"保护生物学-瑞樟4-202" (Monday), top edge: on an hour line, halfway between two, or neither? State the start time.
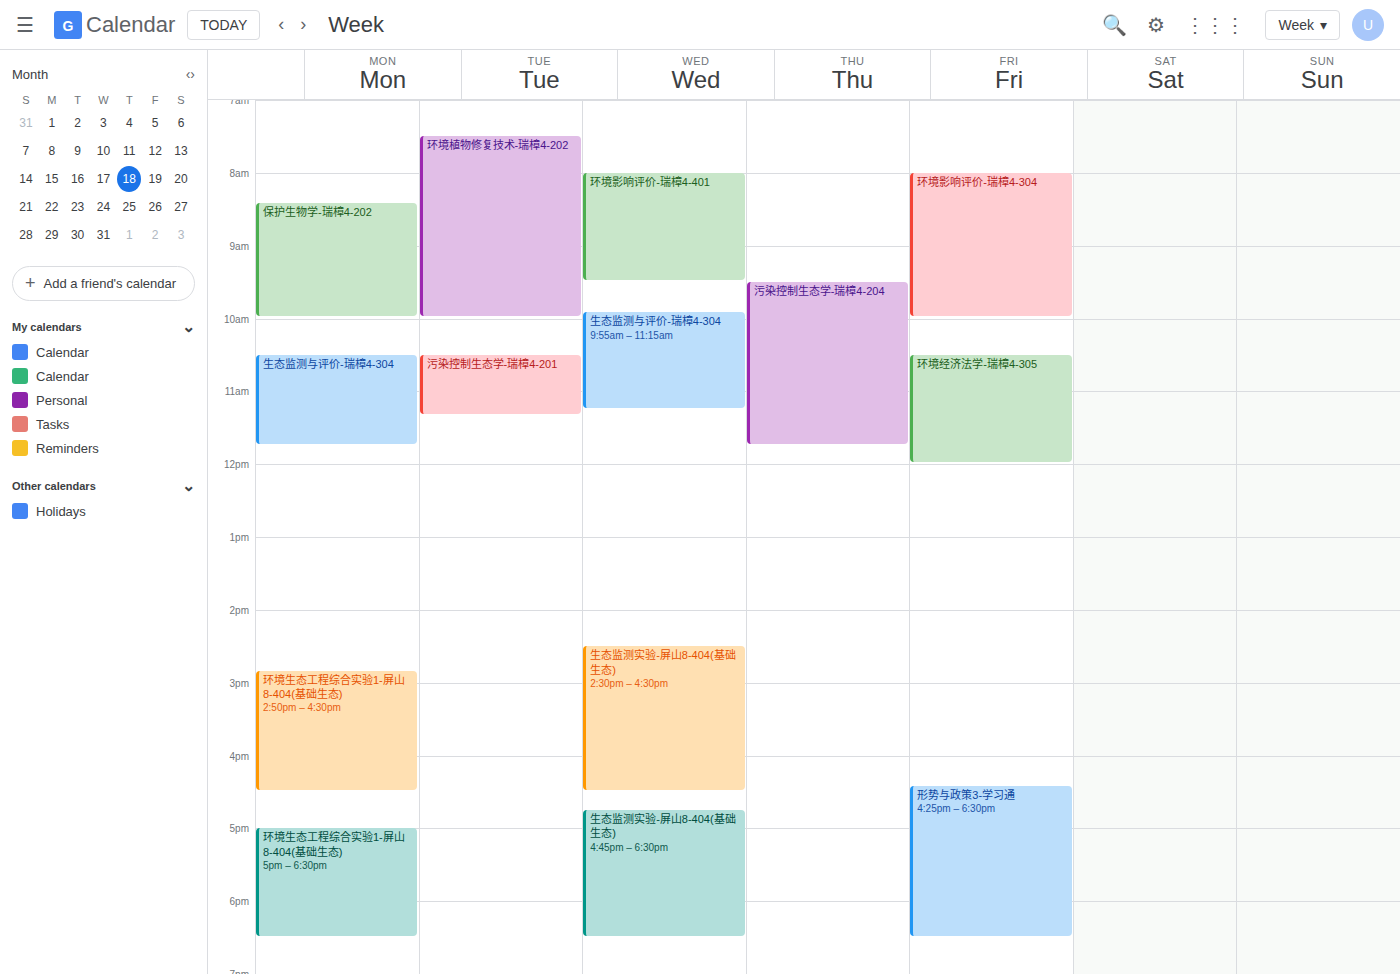
8:25 AM -- neither: 25 minutes below the 8 AM line and 35 minutes above the 9 AM line.